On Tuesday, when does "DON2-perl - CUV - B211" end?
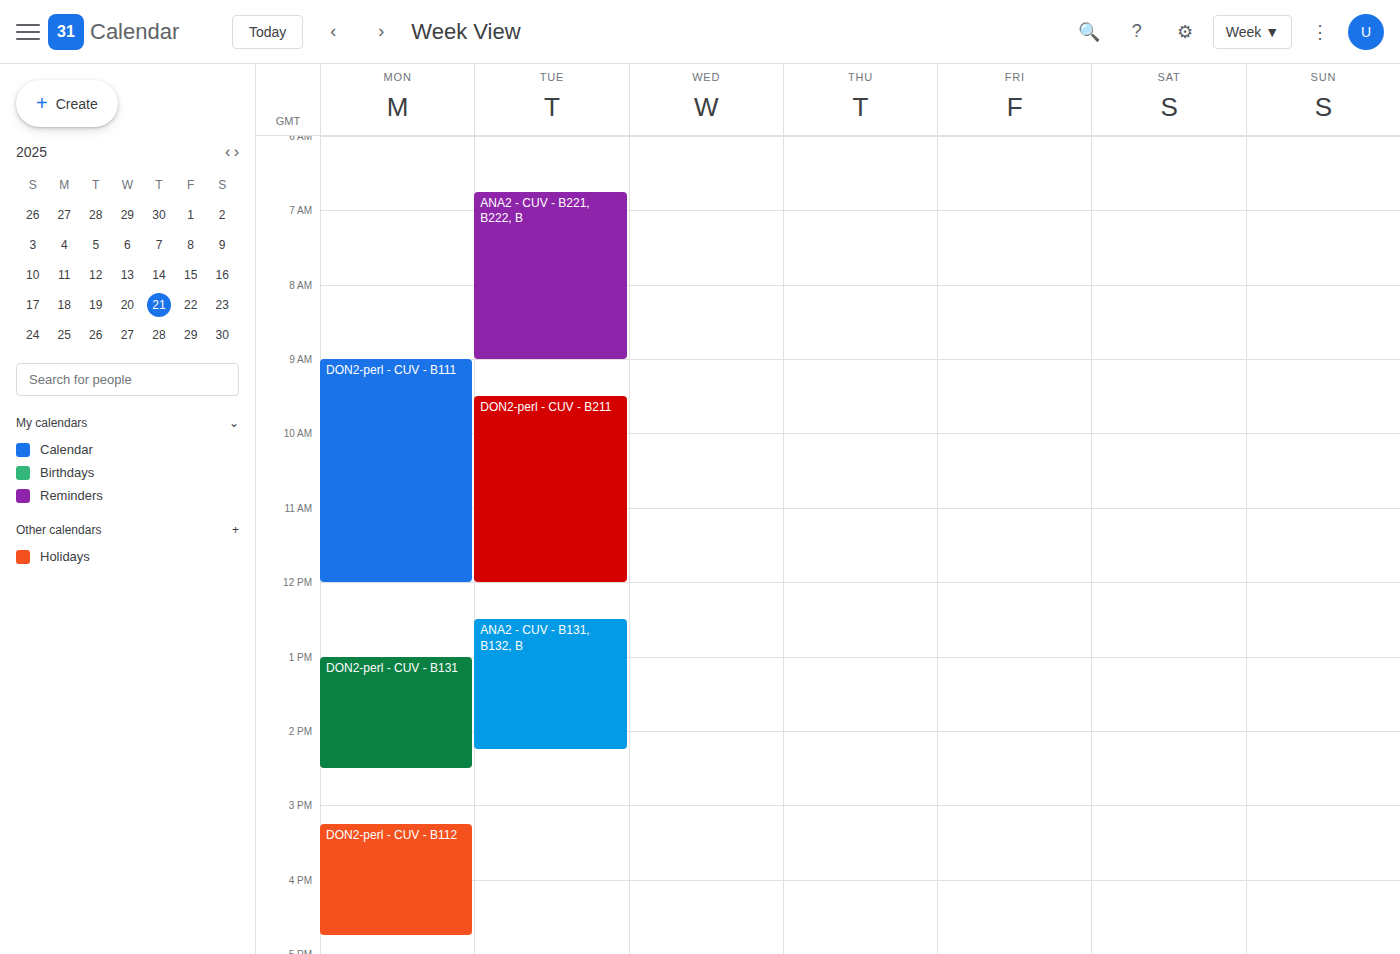
12:00 PM